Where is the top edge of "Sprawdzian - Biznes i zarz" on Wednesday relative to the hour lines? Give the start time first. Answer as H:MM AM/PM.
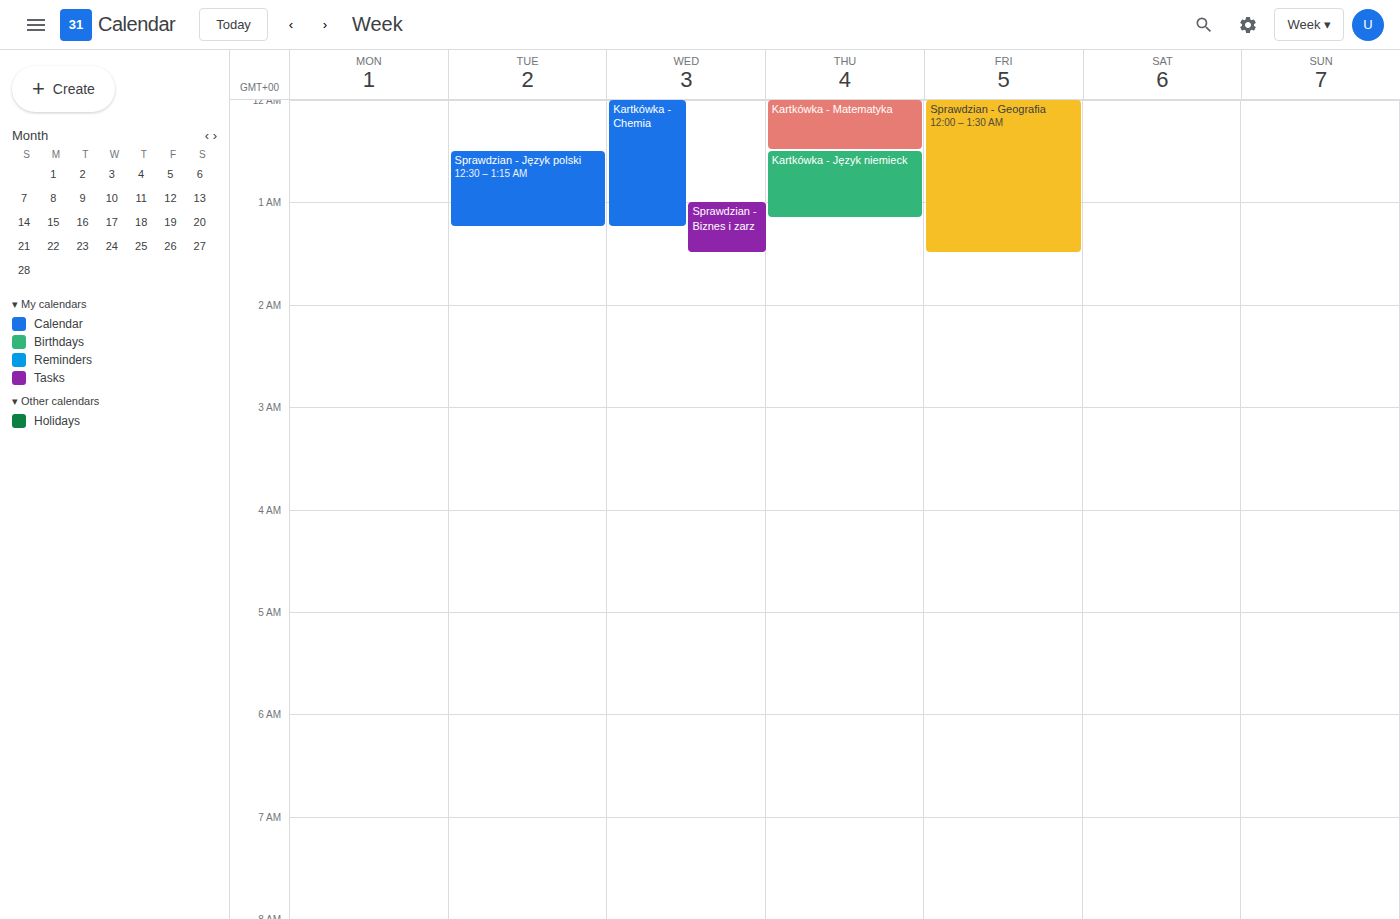
1:00 AM -- exactly on the 1 AM line.